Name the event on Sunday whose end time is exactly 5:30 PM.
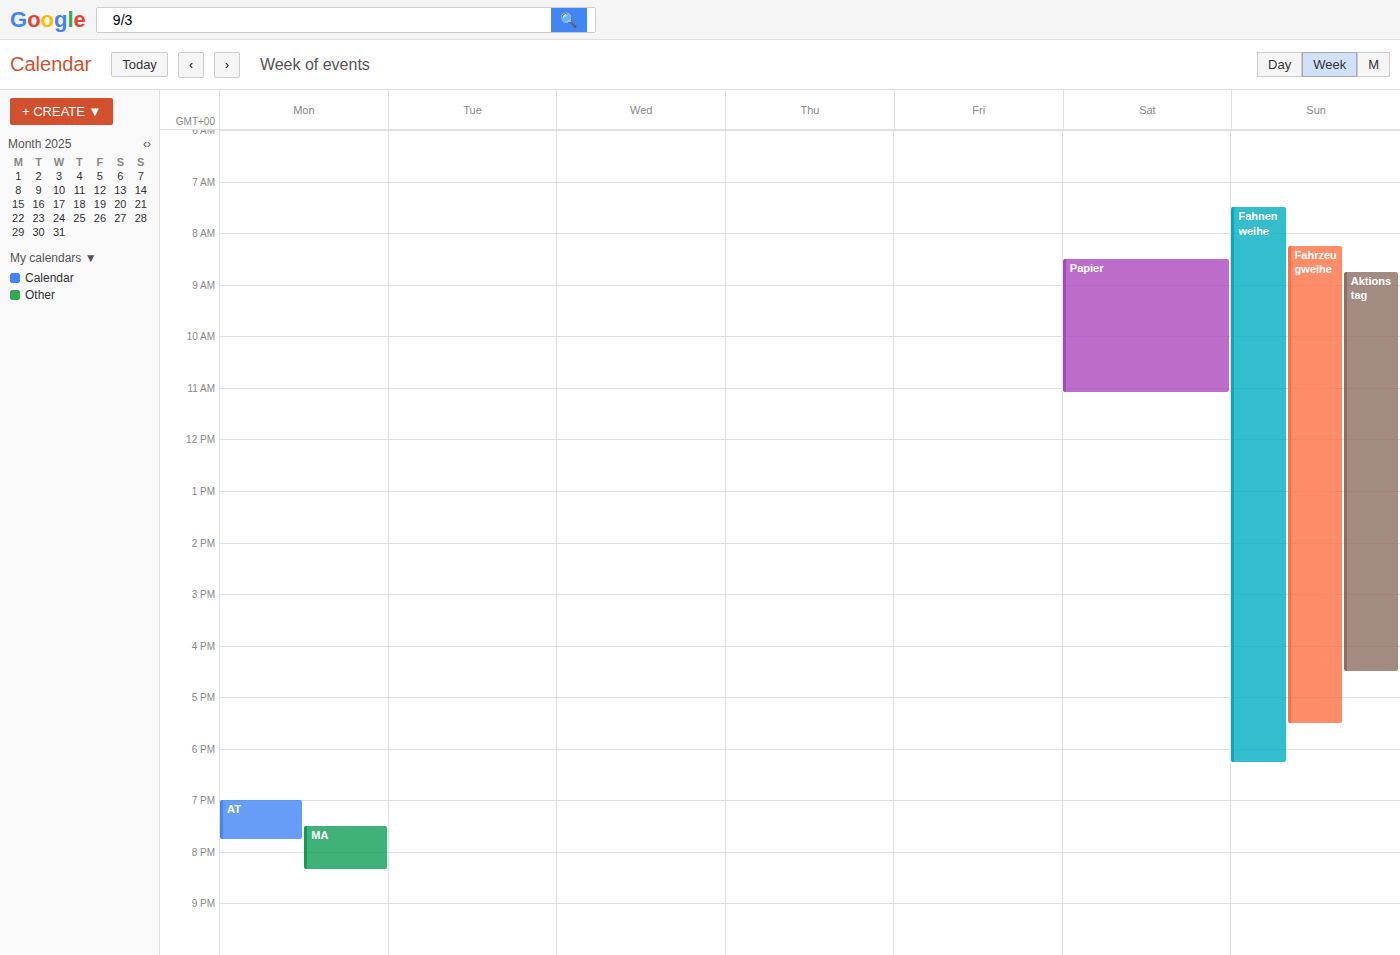
"Fahrzeugweihe"